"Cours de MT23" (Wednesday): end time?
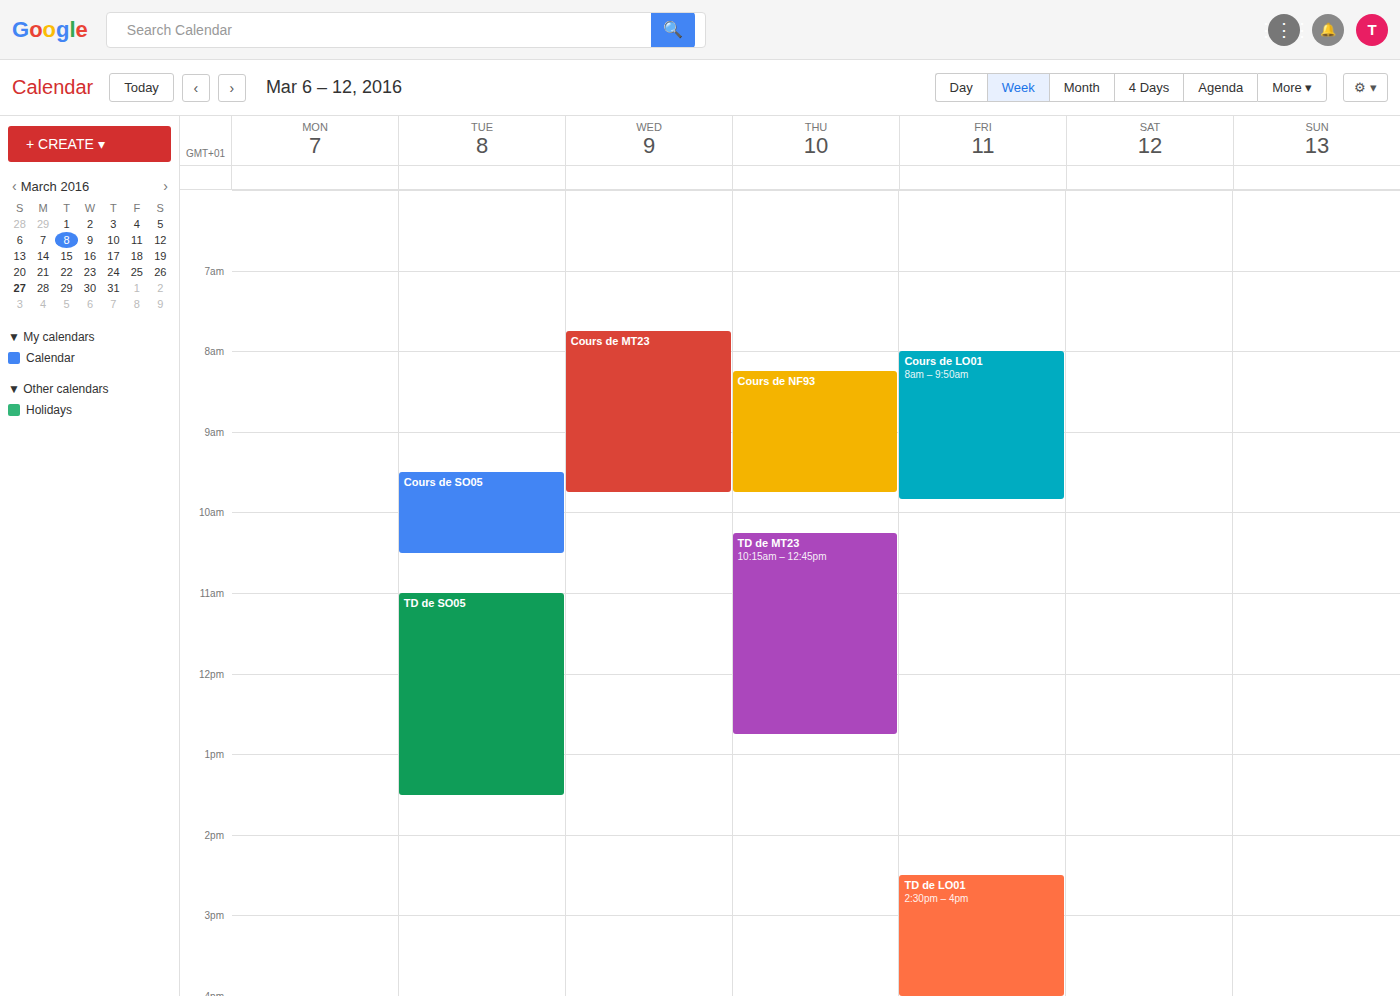
9:45 AM